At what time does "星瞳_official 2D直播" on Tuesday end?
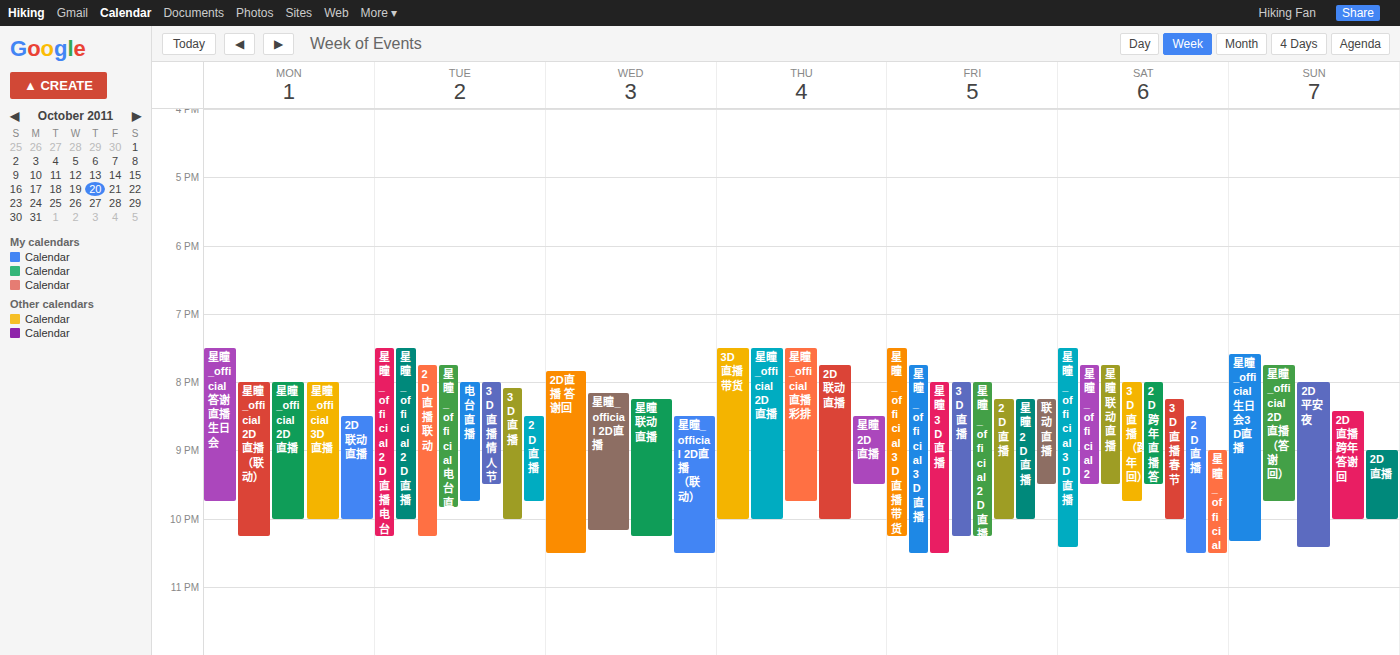
10:00 PM